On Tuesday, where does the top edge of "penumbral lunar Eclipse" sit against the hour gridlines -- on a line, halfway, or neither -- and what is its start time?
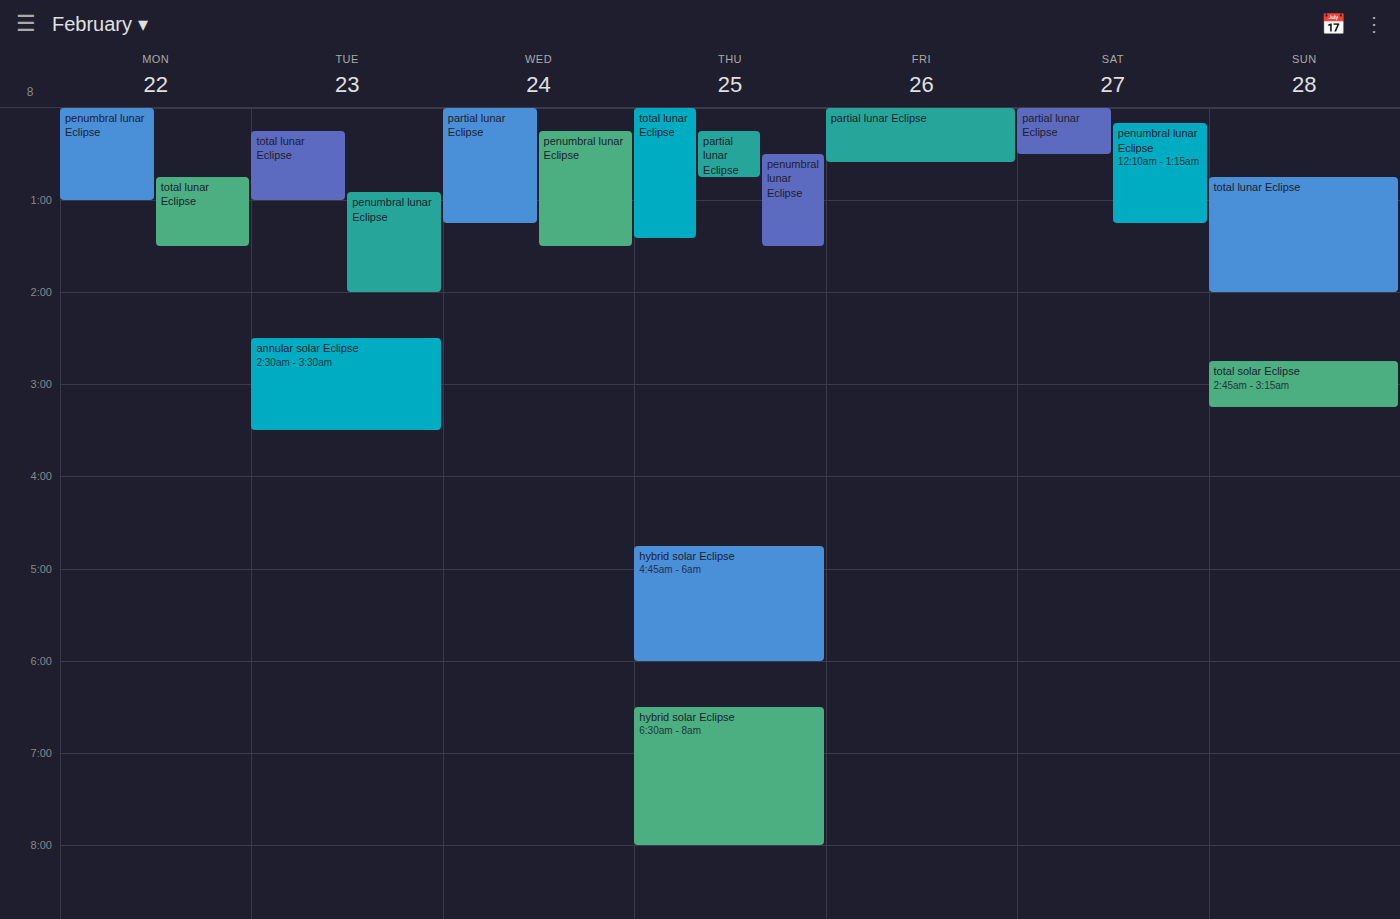
12:55 AM -- neither: 55 minutes below the 12 AM line and 5 minutes above the 1 AM line.